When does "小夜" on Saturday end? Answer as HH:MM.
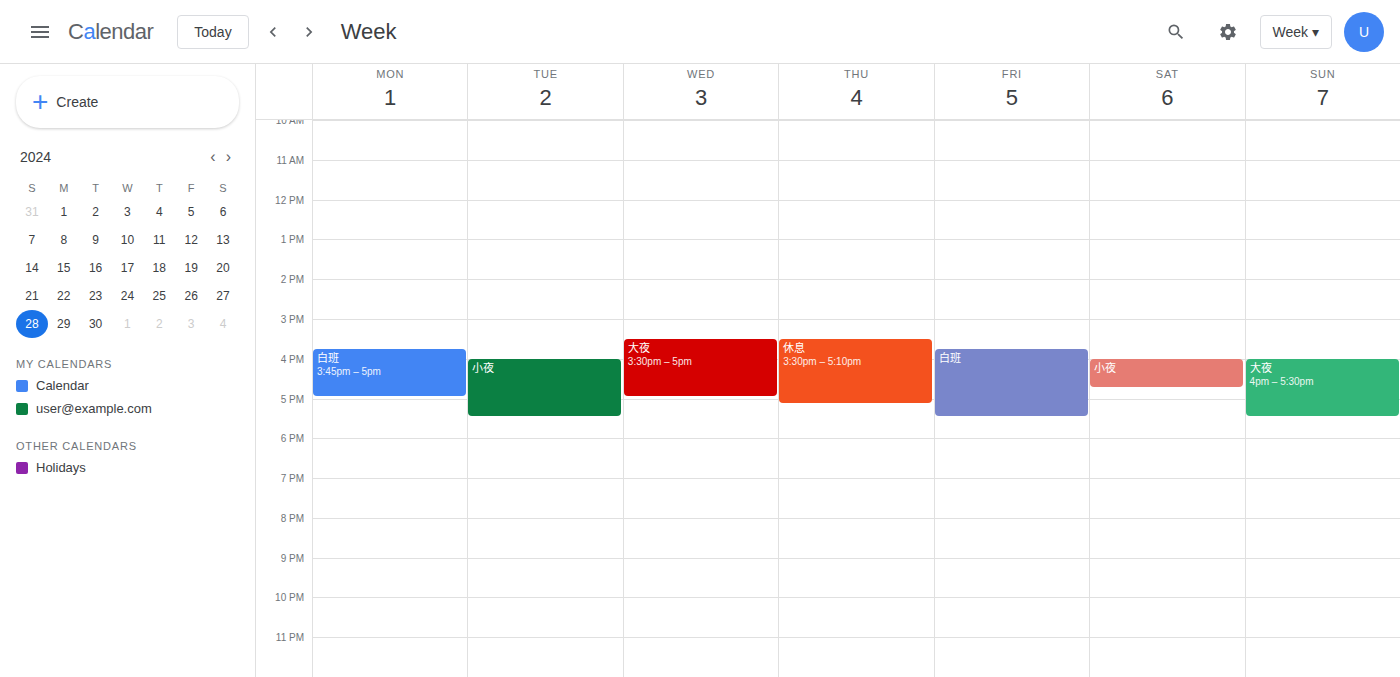
16:45